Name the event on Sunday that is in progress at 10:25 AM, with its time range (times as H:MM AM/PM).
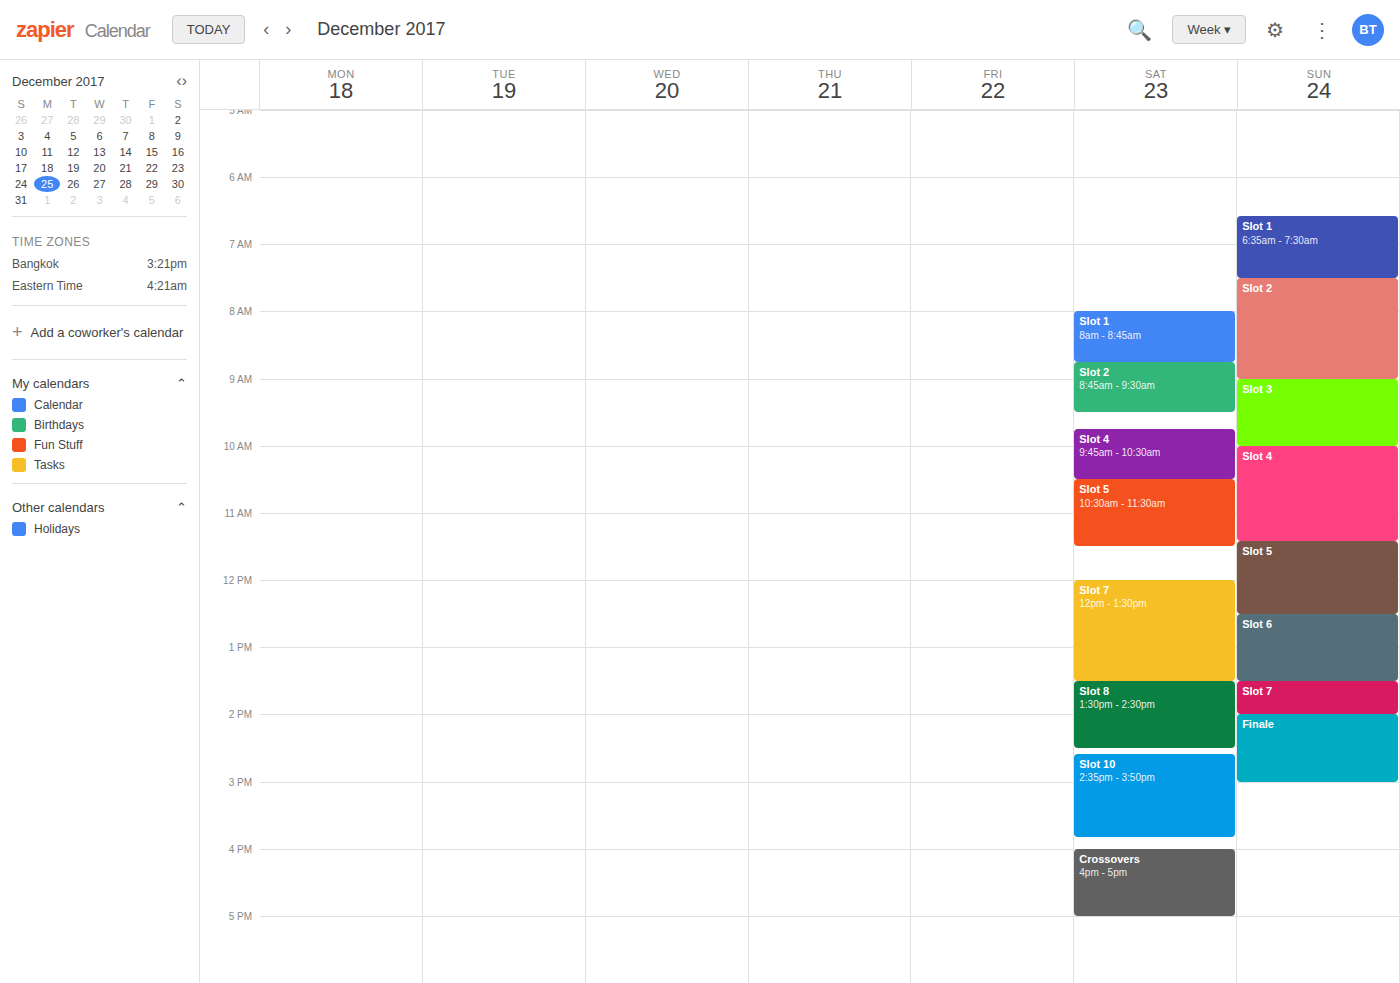
"Slot 4", 10:00 AM to 11:25 AM